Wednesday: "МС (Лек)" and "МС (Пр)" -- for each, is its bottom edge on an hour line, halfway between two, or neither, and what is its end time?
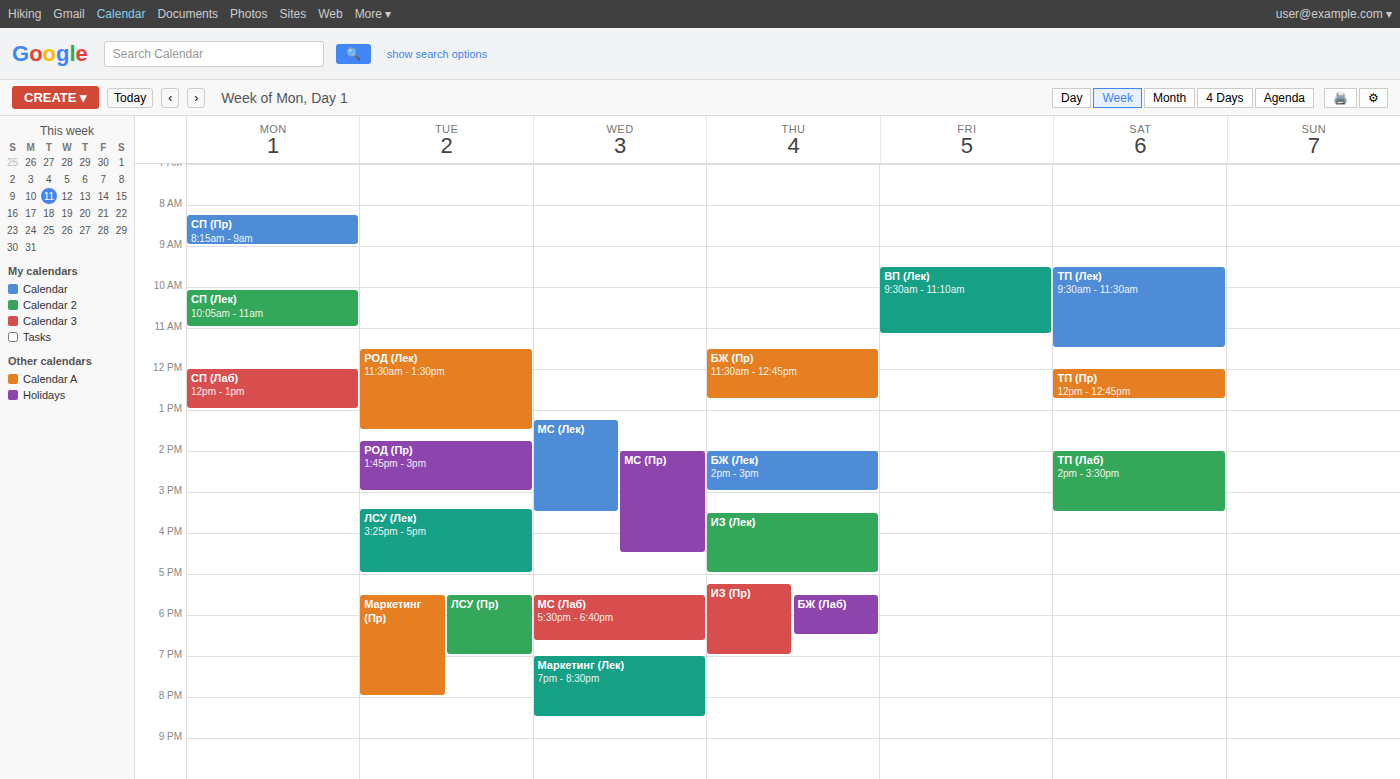
"МС (Лек)": 3:30 PM, halfway between the 3 PM and 4 PM lines. "МС (Пр)": 4:30 PM, halfway between the 4 PM and 5 PM lines.